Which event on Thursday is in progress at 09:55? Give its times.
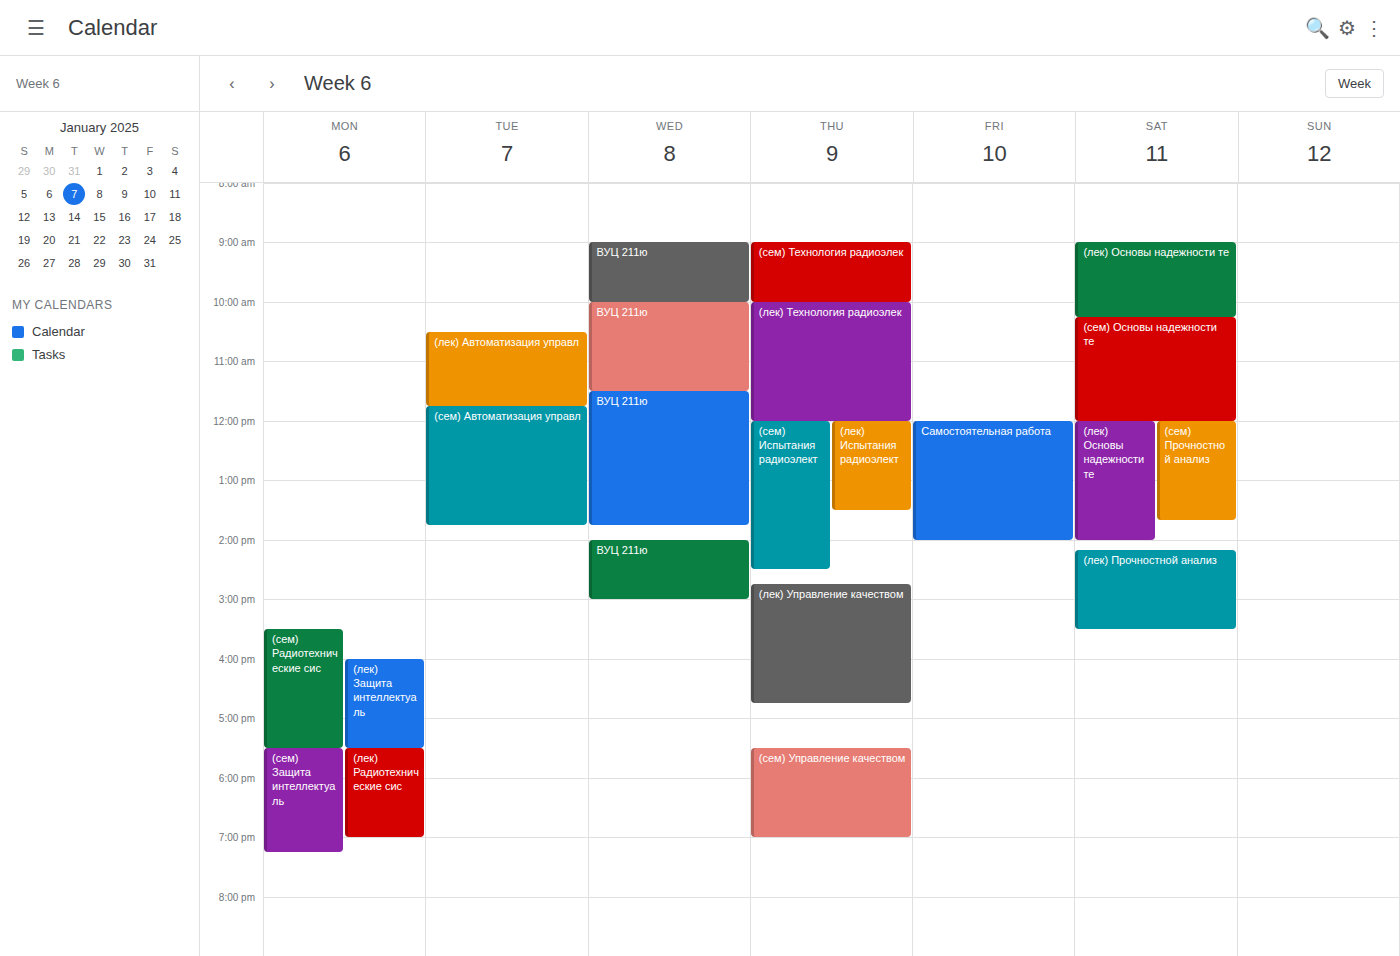
"(сем) Технология радиоэлек", 09:00 to 10:00